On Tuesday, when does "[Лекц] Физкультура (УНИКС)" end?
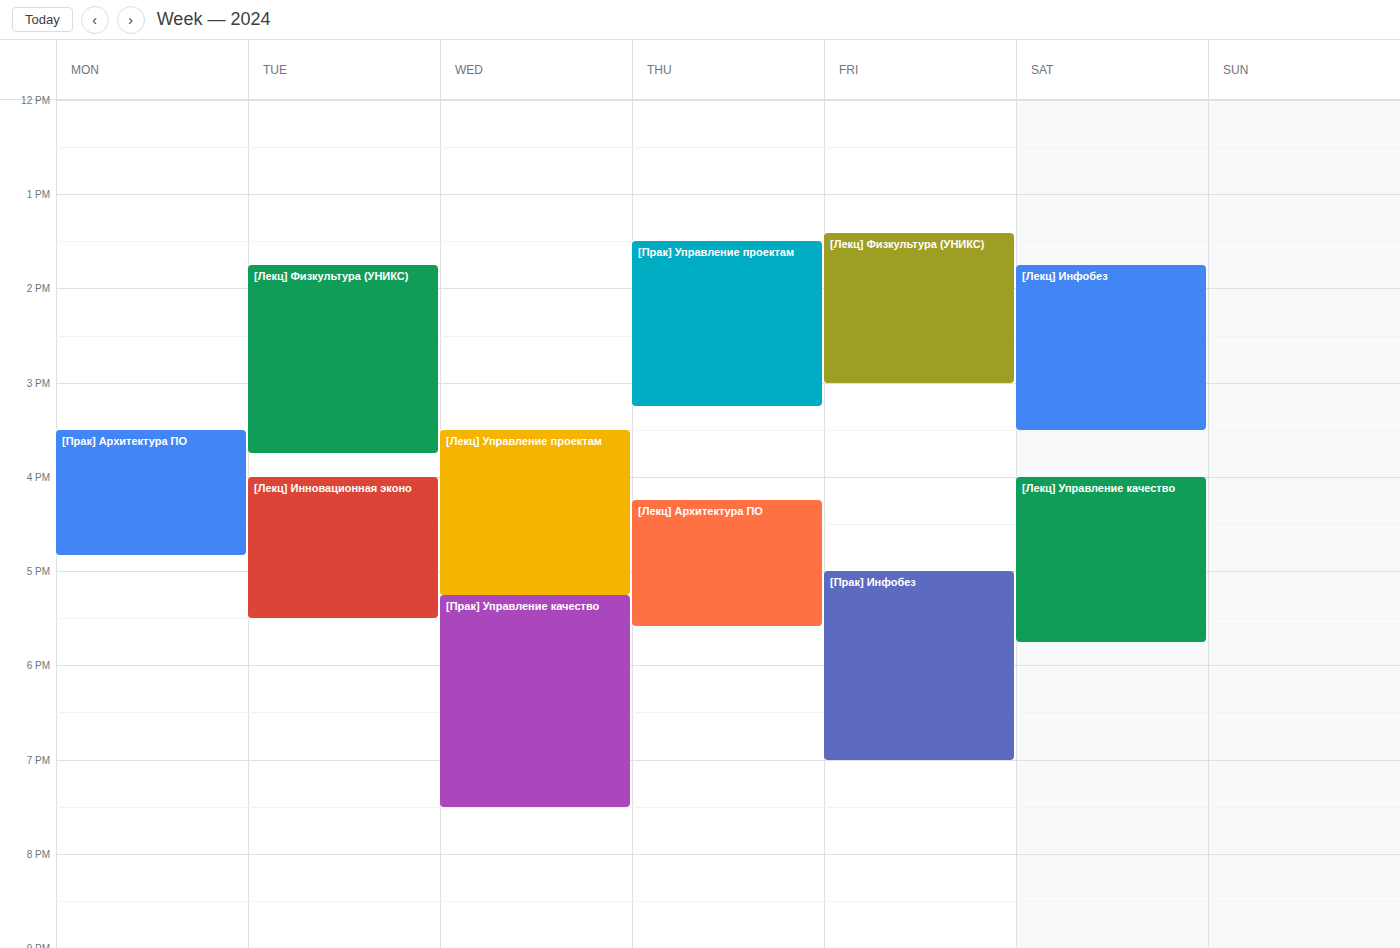
3:45 PM